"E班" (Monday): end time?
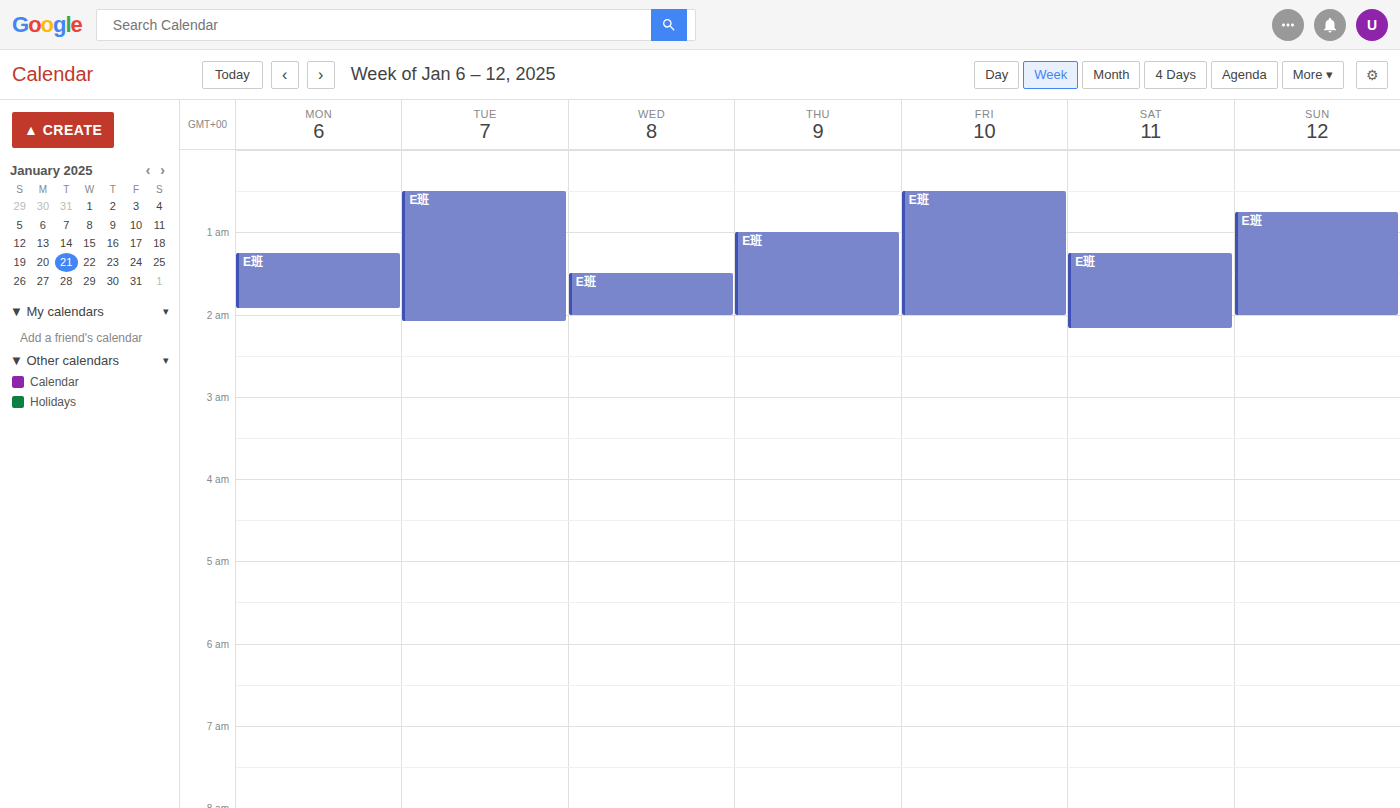
01:55